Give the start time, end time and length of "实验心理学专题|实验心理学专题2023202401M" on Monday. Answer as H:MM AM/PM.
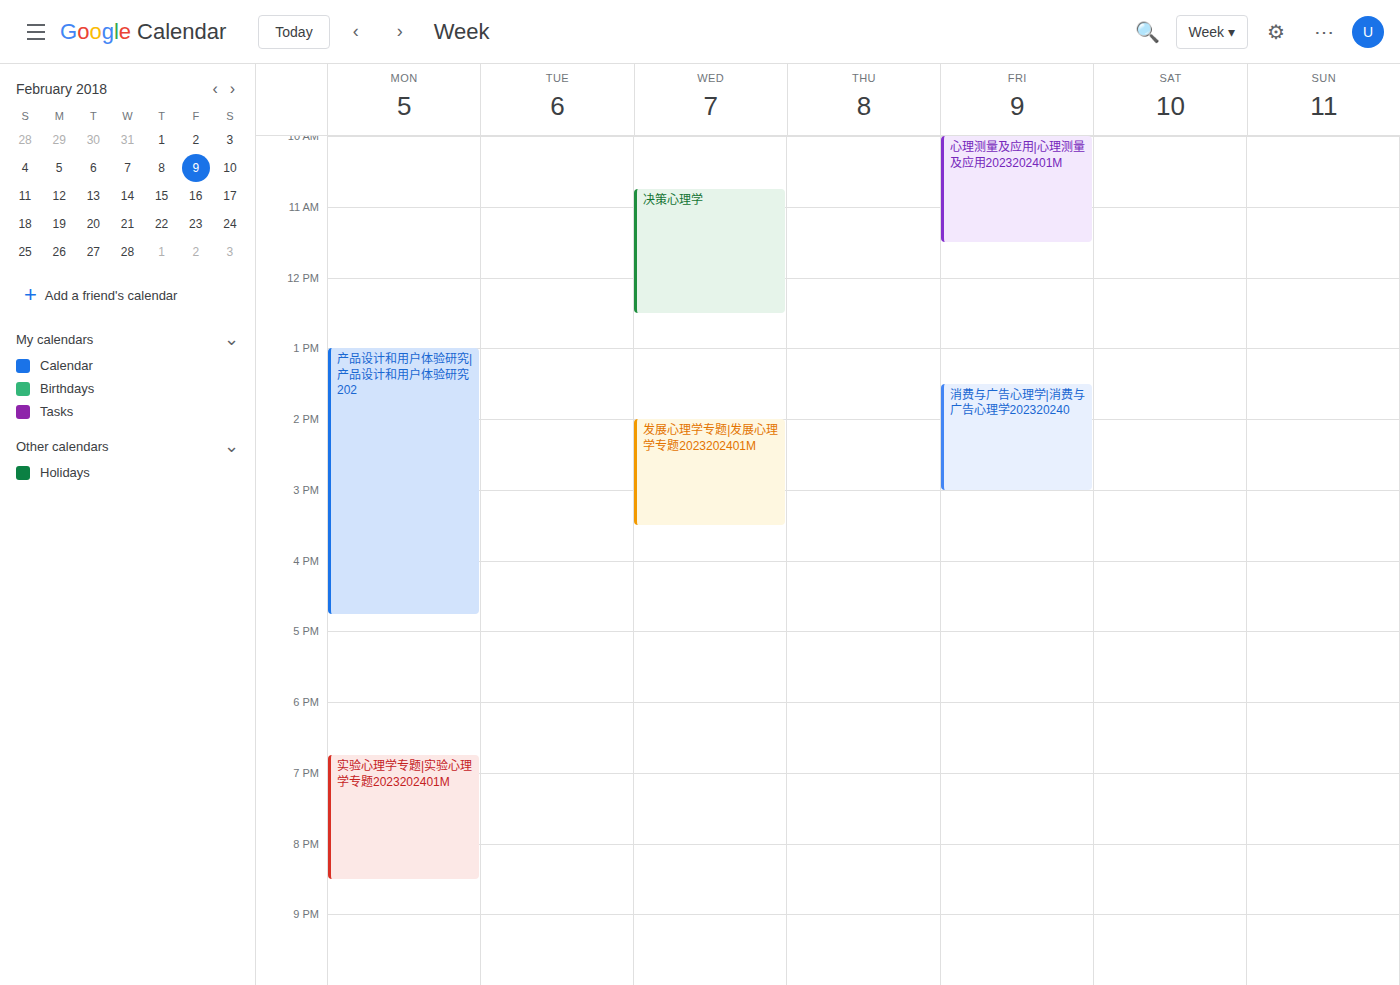
6:45 PM to 8:30 PM, 1 hour 45 minutes